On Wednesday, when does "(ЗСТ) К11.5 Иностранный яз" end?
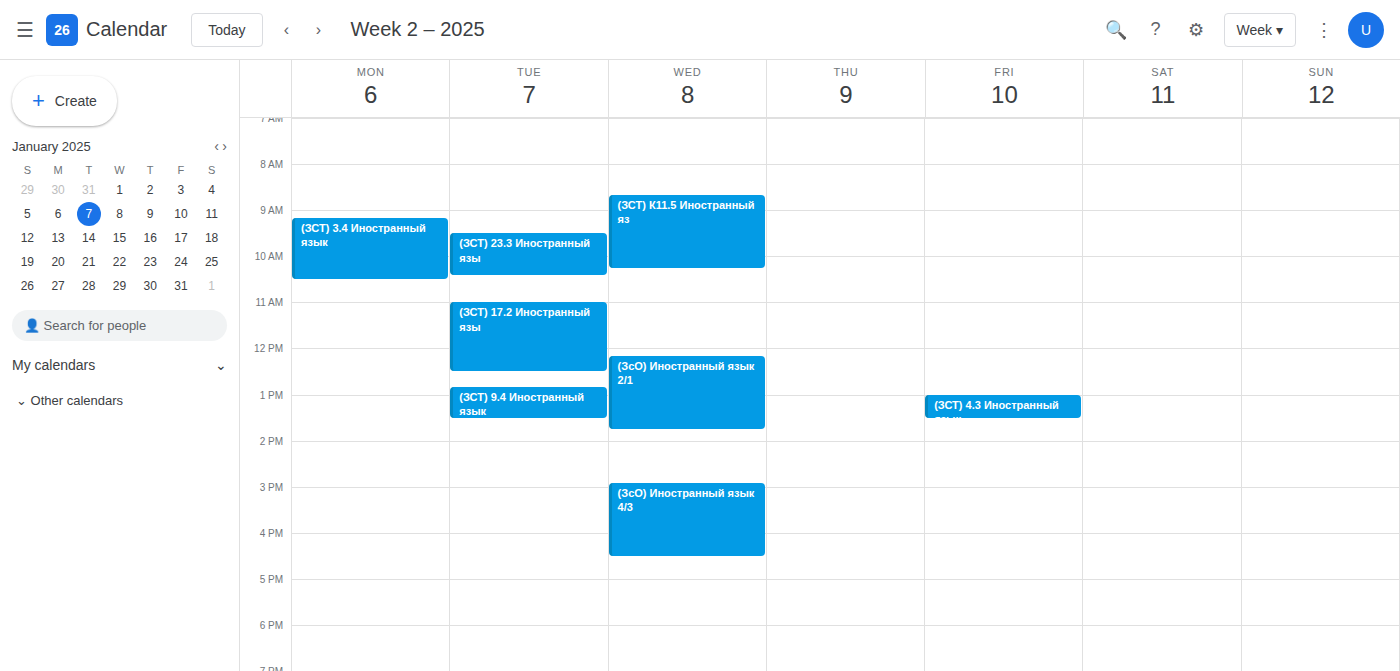
10:15